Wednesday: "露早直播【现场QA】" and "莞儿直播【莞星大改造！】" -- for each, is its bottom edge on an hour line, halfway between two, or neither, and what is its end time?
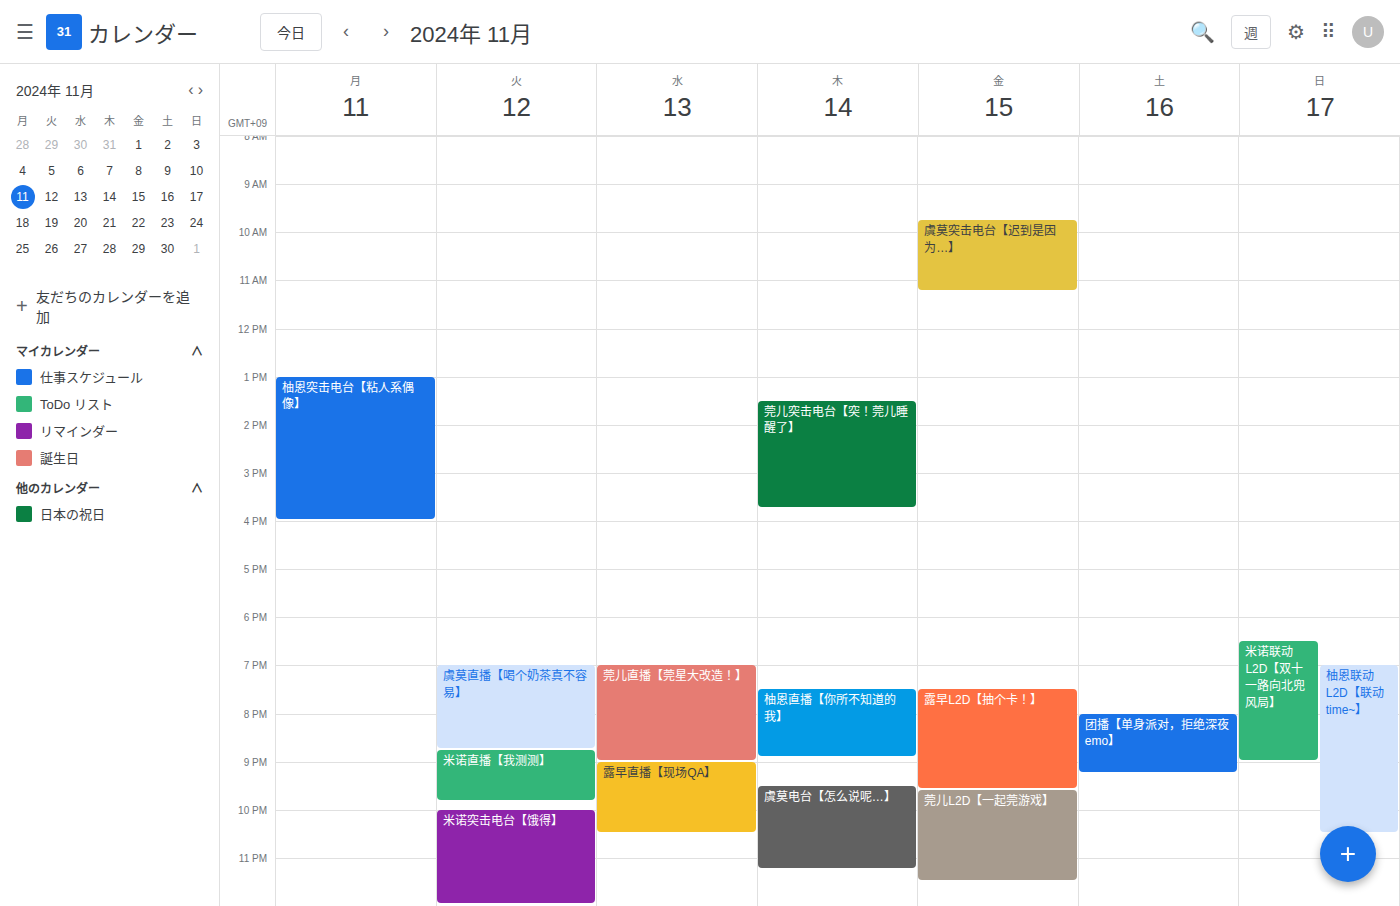
"露早直播【现场QA】": 22:30, halfway between the 22:00 and 23:00 lines. "莞儿直播【莞星大改造！】": 21:00, exactly on the 21:00 line.